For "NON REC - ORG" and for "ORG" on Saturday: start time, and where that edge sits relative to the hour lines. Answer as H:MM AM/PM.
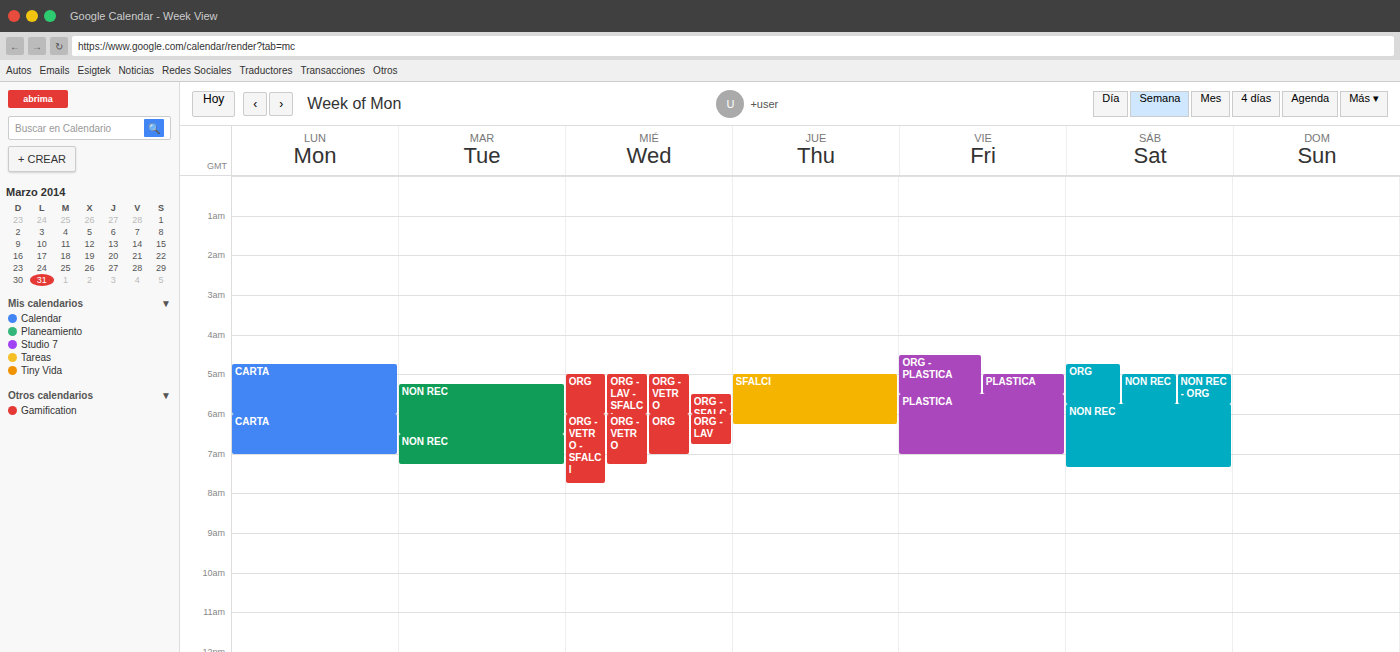
"NON REC - ORG": 5:00 AM, exactly on the 5 AM line. "ORG": 4:45 AM, neither: three quarters of the way from the 4 AM line to the 5 AM line.